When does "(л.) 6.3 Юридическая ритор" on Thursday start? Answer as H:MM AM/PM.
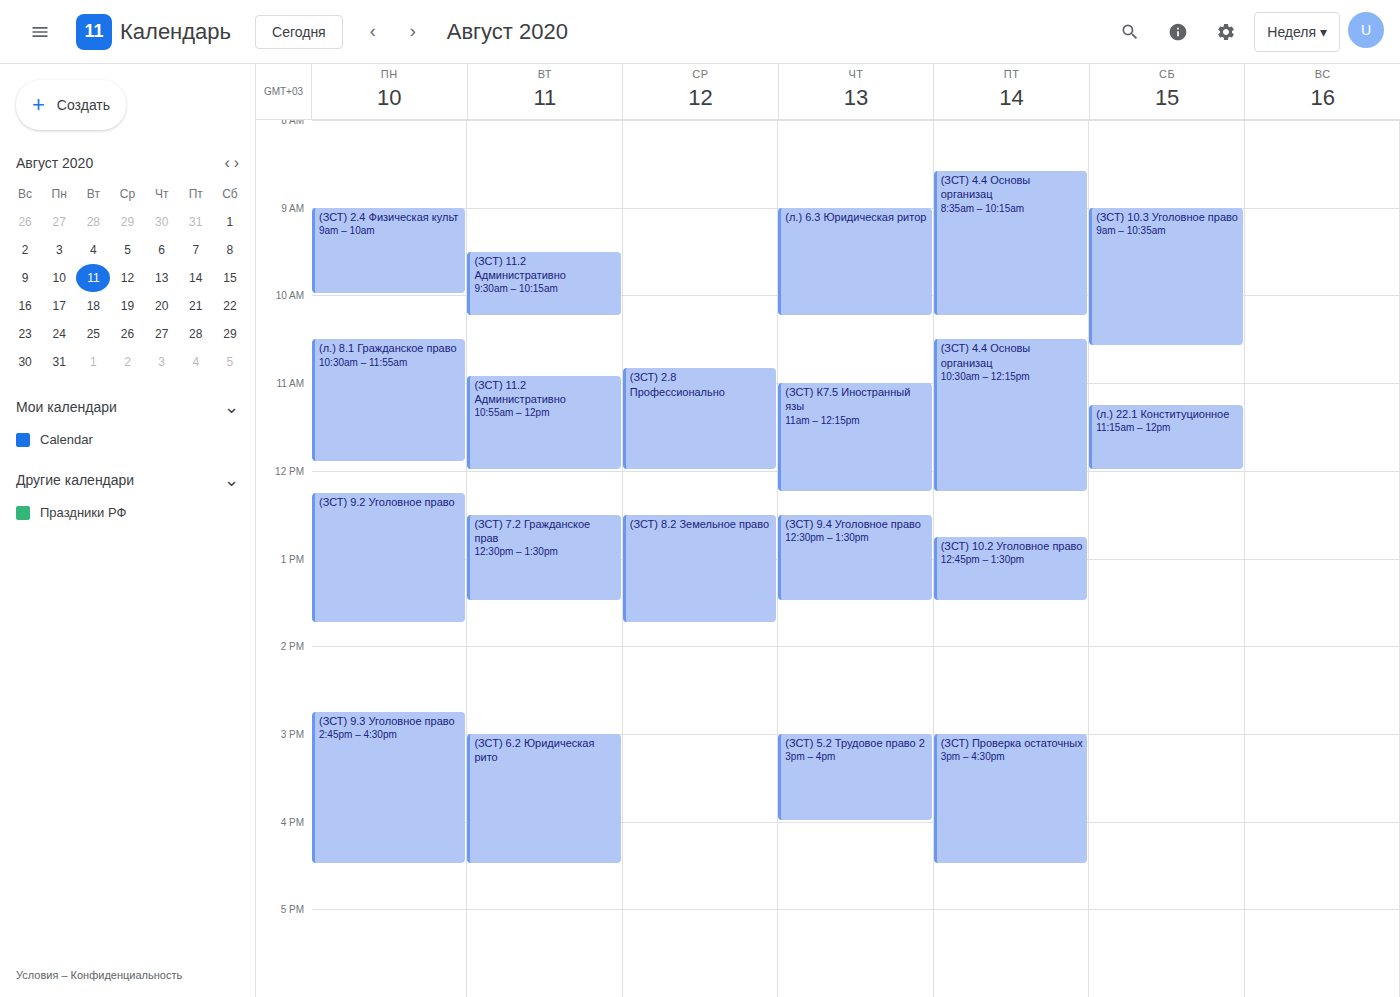
9:00 AM